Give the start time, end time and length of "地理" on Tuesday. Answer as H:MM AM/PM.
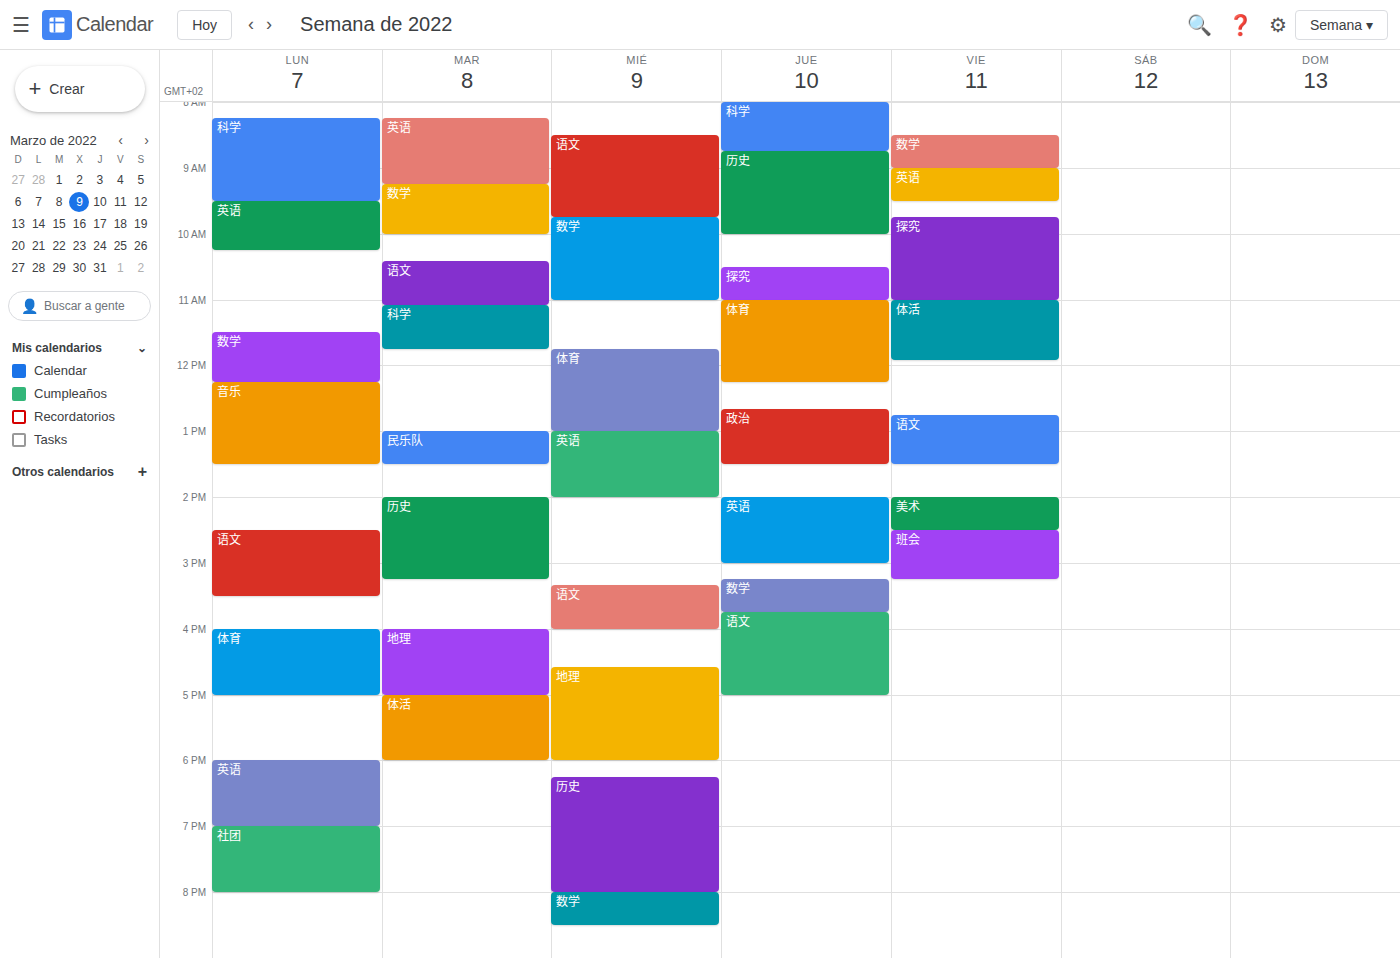
4:00 PM to 5:00 PM, 1 hour